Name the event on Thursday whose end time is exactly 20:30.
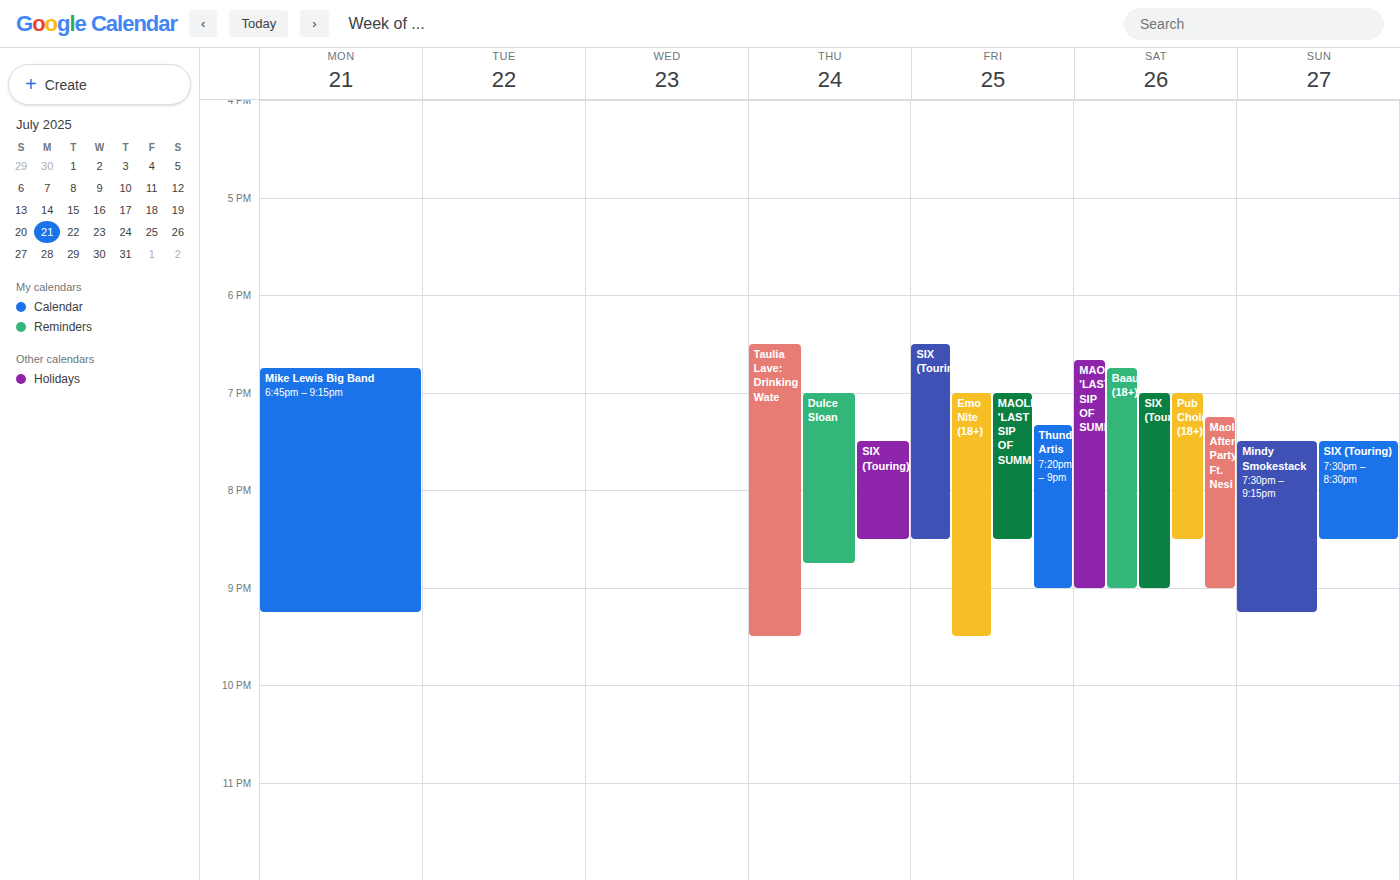
"SIX (Touring)"